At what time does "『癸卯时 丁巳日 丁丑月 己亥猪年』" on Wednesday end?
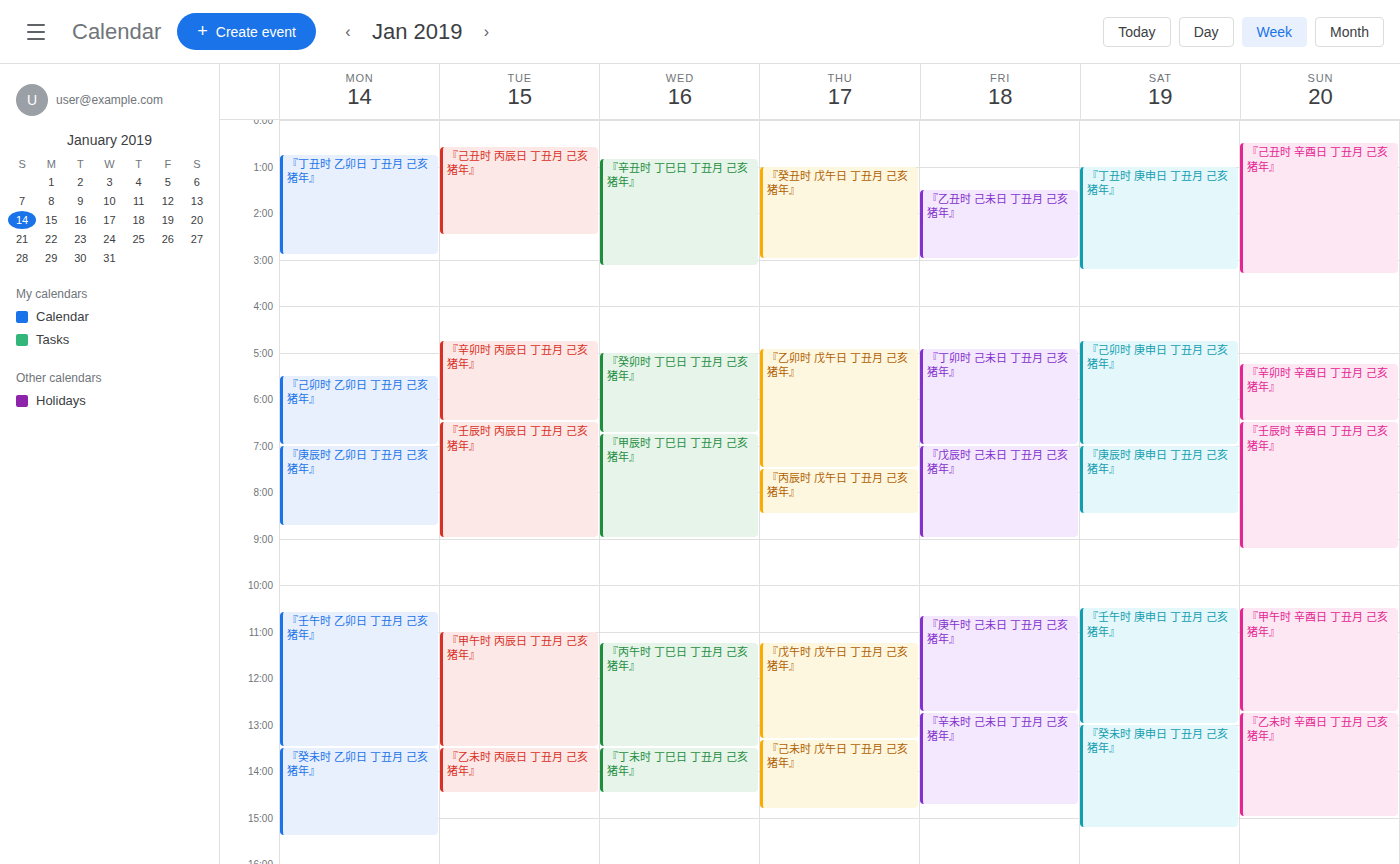
6:45 AM